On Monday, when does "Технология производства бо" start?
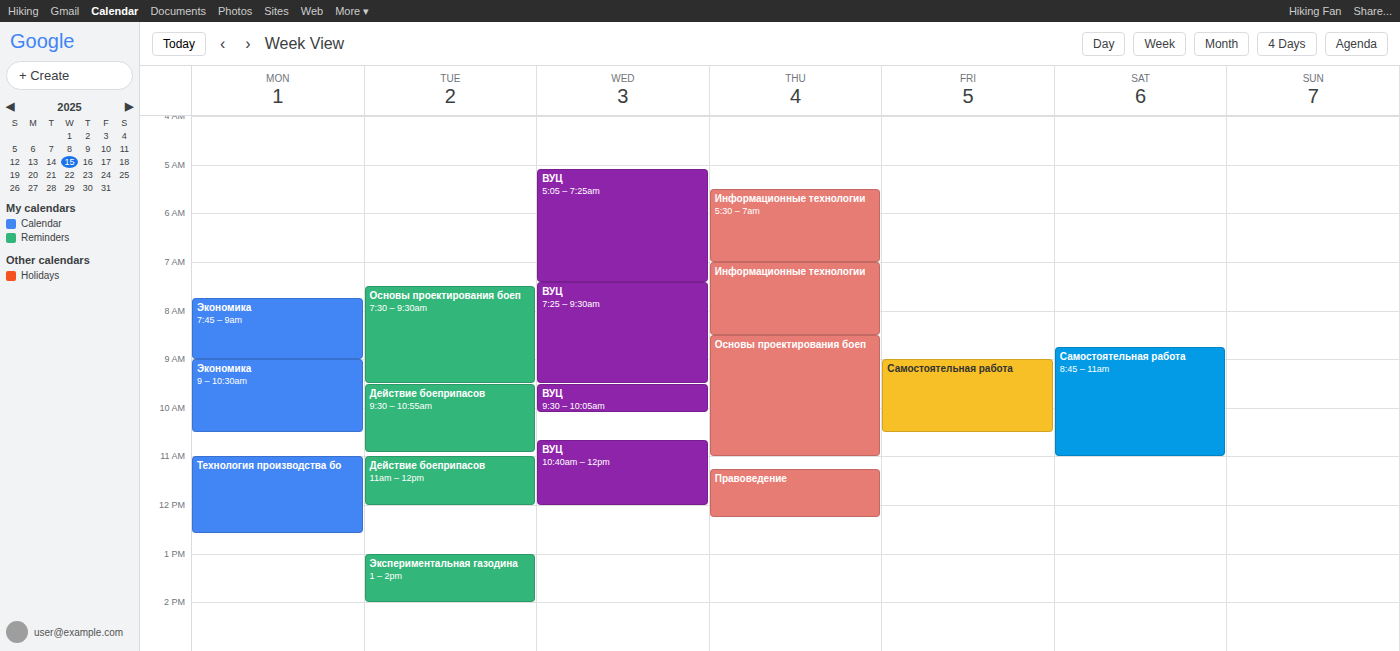
11:00 AM